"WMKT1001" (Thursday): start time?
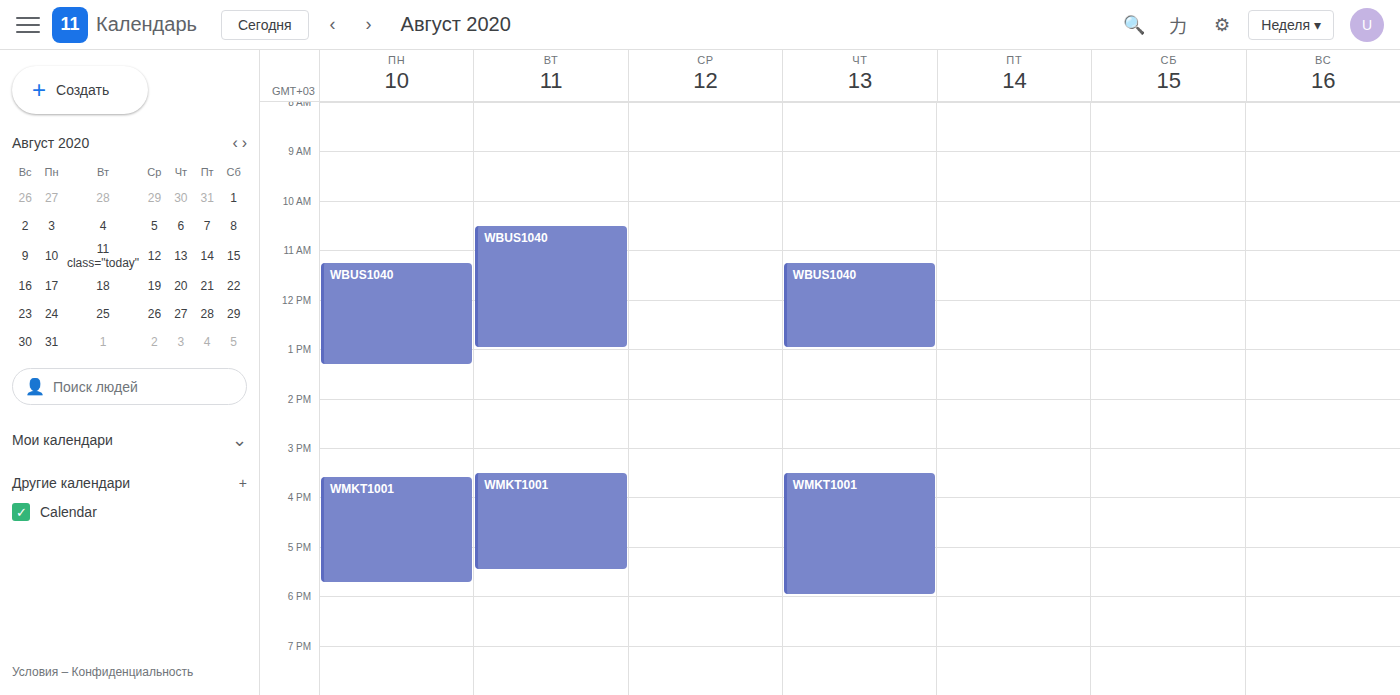
15:30